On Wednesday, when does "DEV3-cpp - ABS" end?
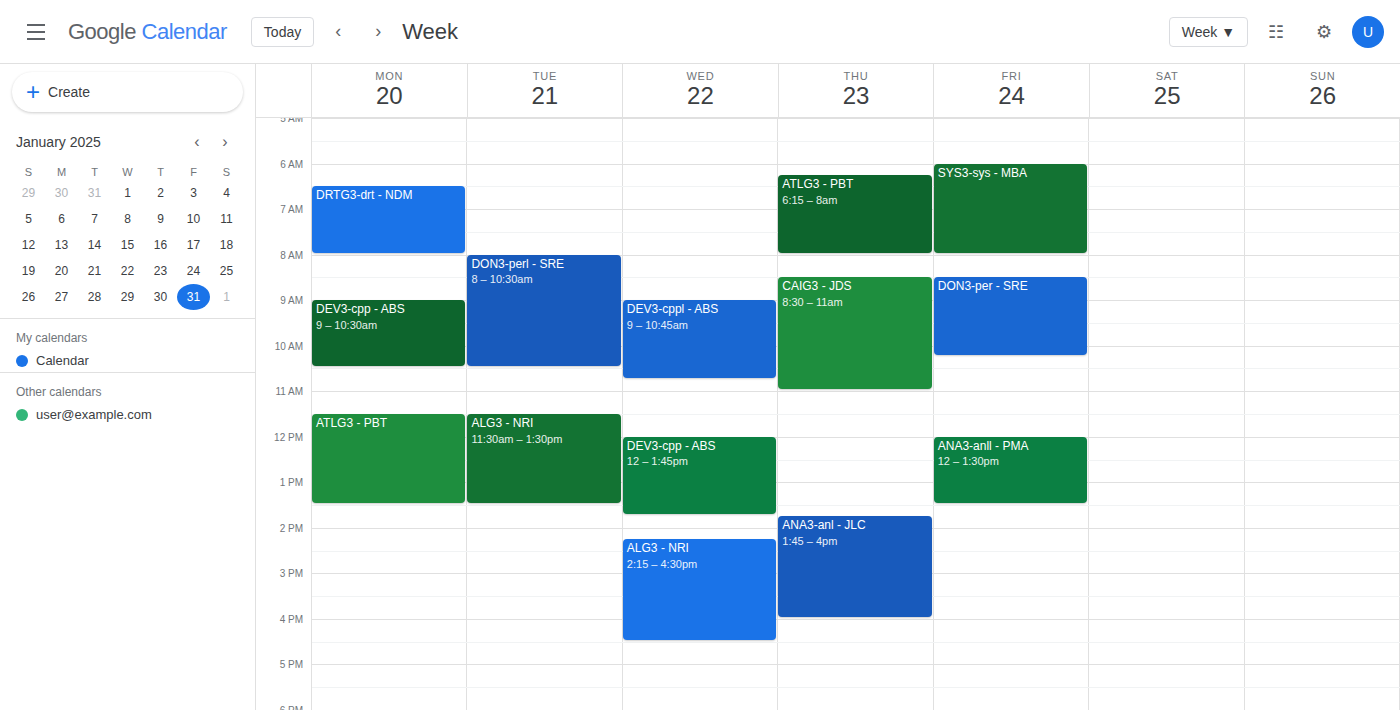
1:45 PM